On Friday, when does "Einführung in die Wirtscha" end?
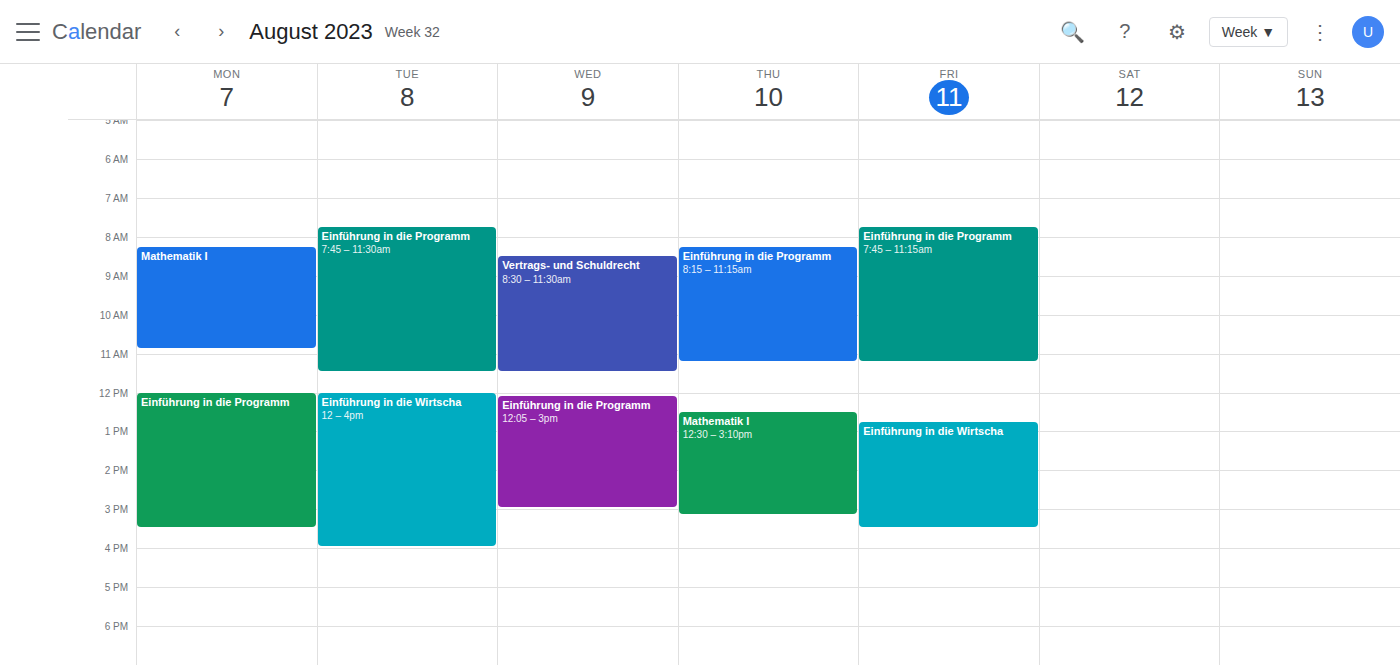
3:30 PM